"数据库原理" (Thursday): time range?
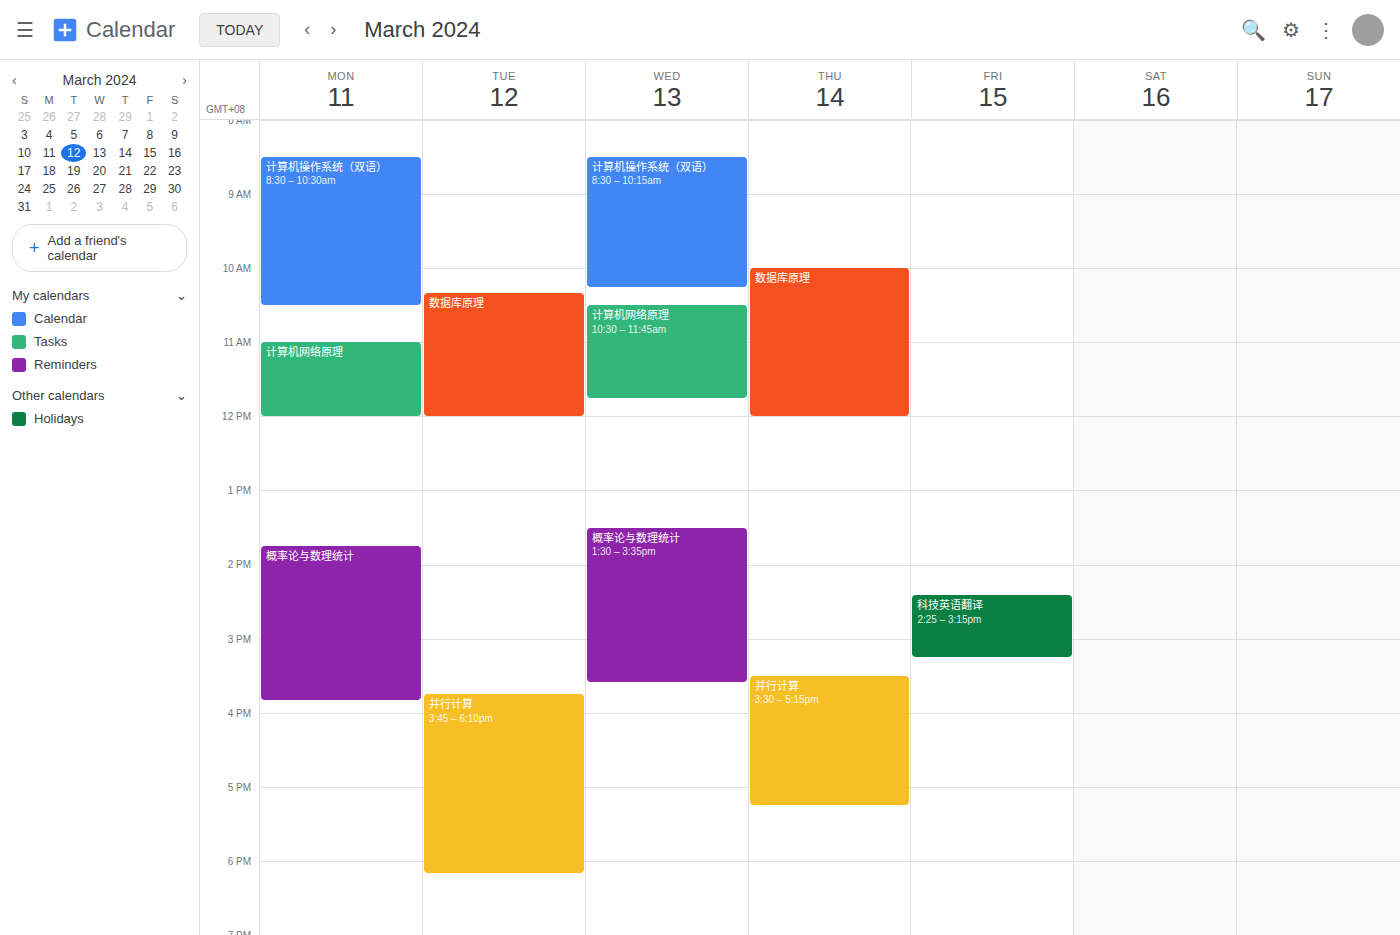
10:00 AM to 12:00 PM